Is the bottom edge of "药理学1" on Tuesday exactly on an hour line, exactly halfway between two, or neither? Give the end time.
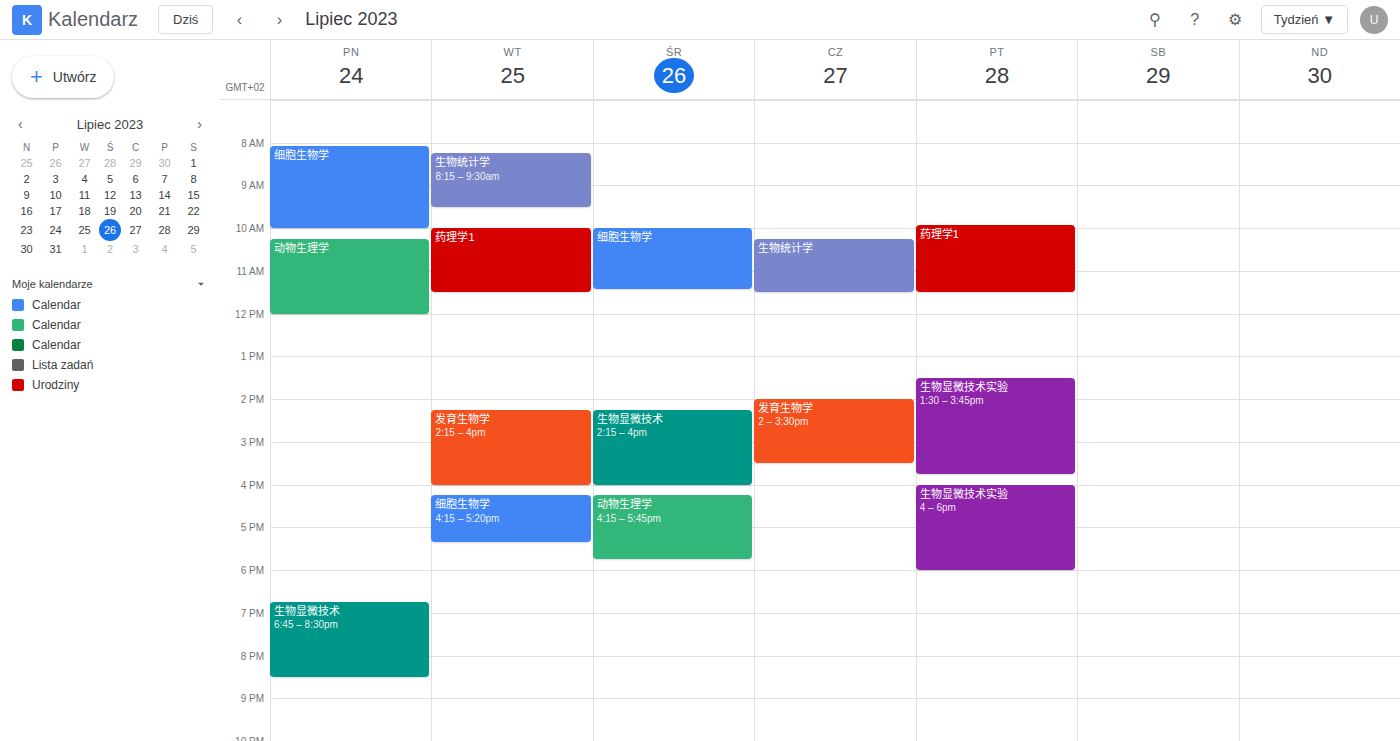
11:30 AM -- halfway between the 11 AM and 12 PM lines.